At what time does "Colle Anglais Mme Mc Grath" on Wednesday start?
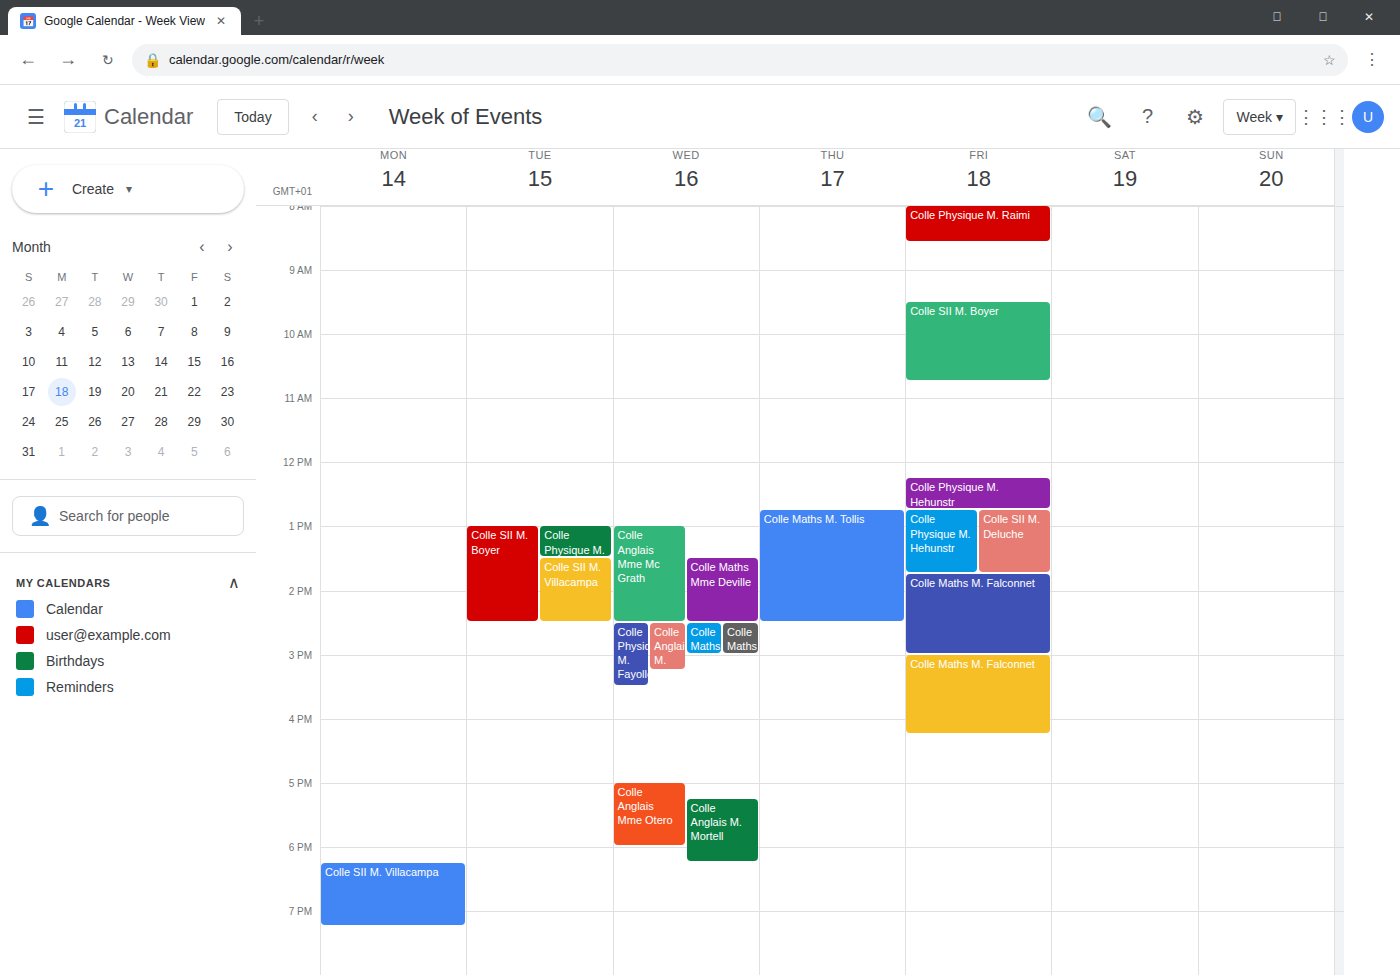
1:00 PM